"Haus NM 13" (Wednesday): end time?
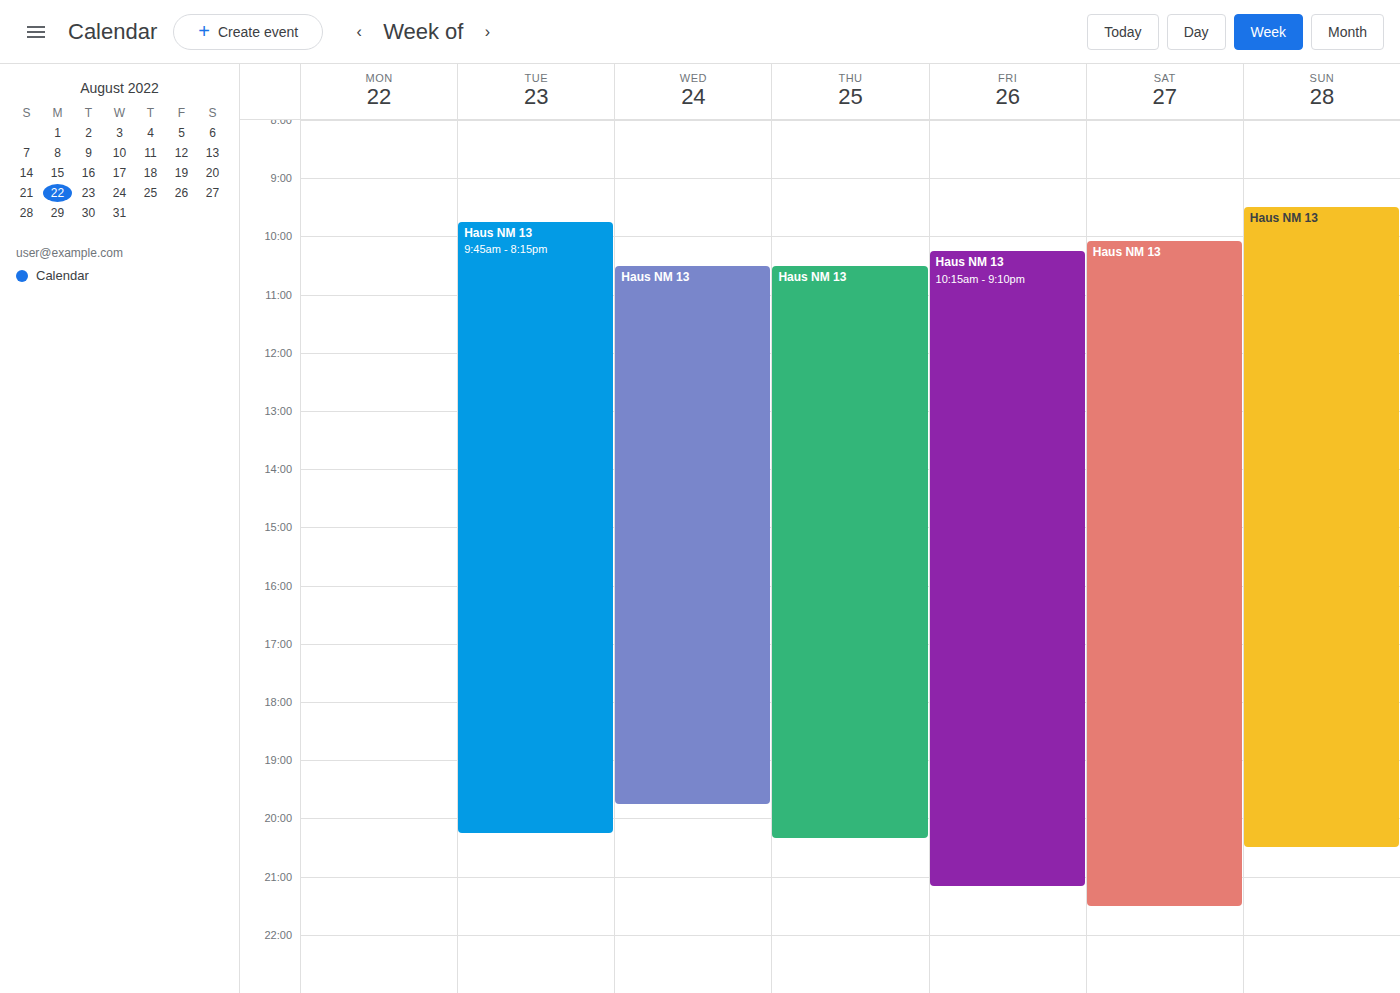
7:45 PM